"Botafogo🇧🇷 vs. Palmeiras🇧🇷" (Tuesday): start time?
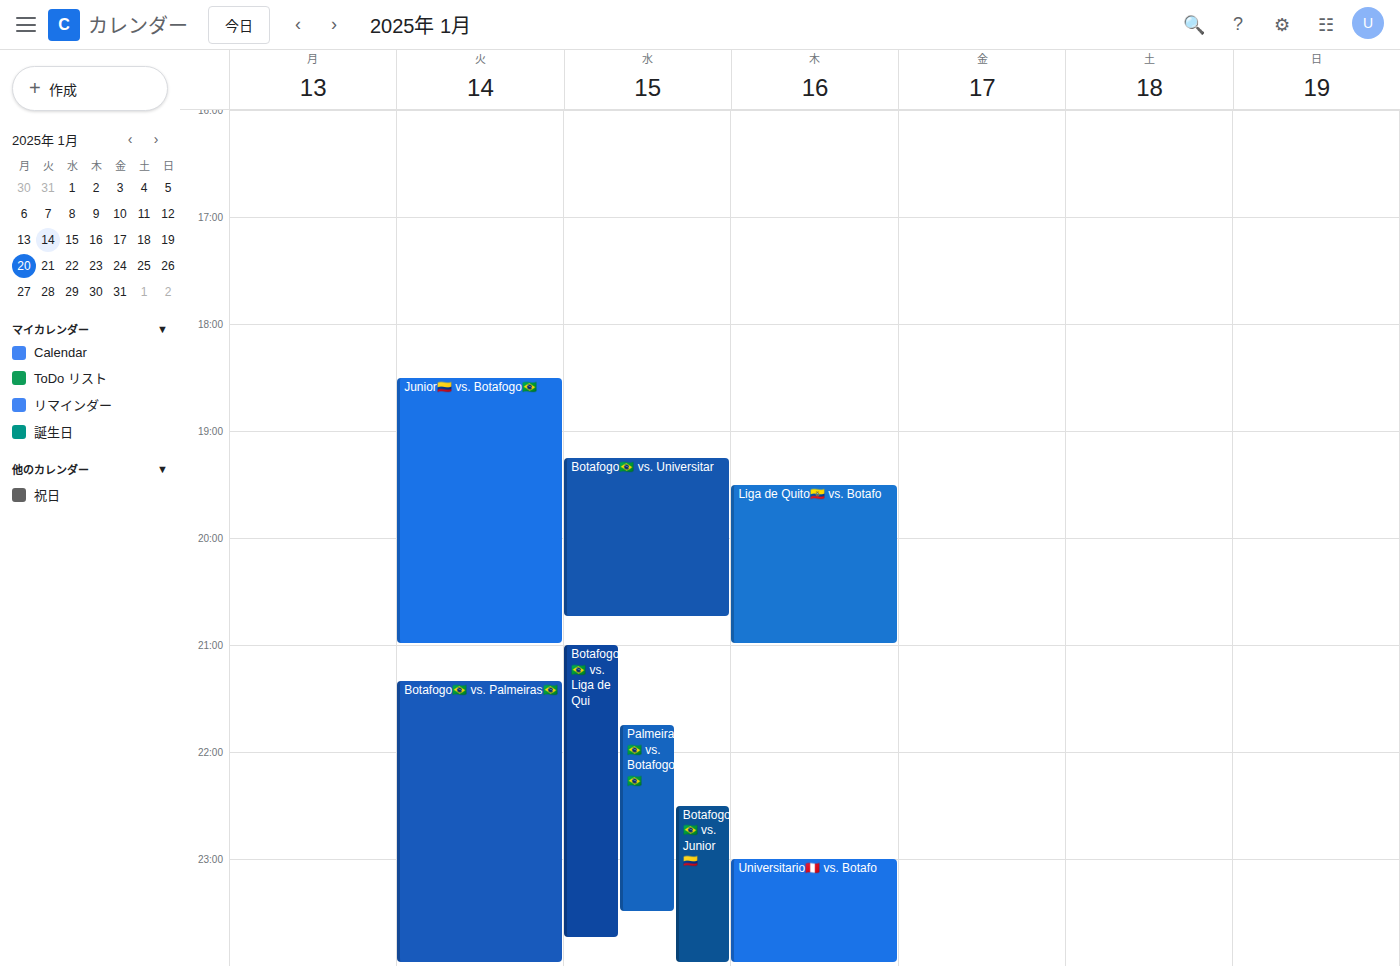
21:20